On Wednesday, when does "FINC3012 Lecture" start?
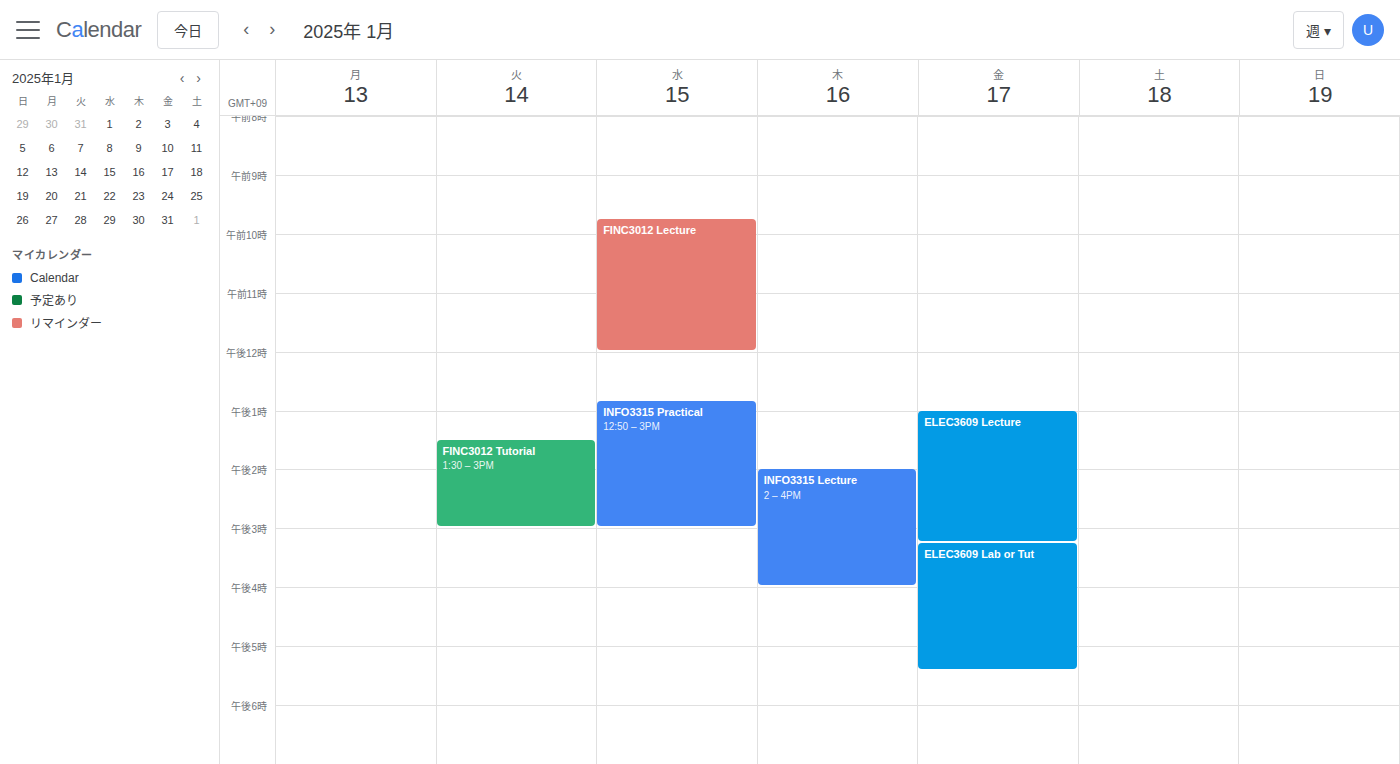
9:45 AM